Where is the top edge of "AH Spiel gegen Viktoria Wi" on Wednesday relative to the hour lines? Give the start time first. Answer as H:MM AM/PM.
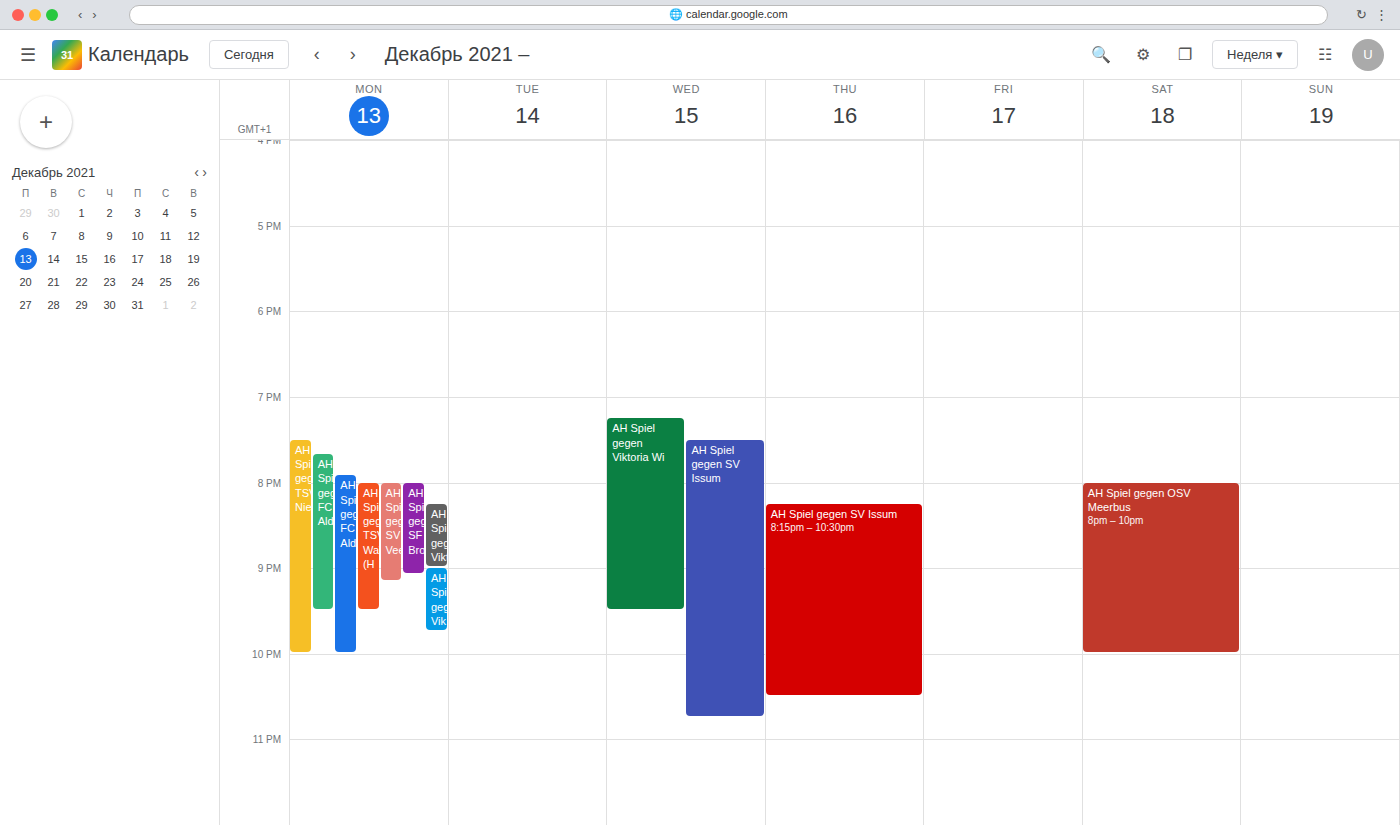
7:15 PM -- neither: a quarter of the way from the 7 PM line to the 8 PM line.